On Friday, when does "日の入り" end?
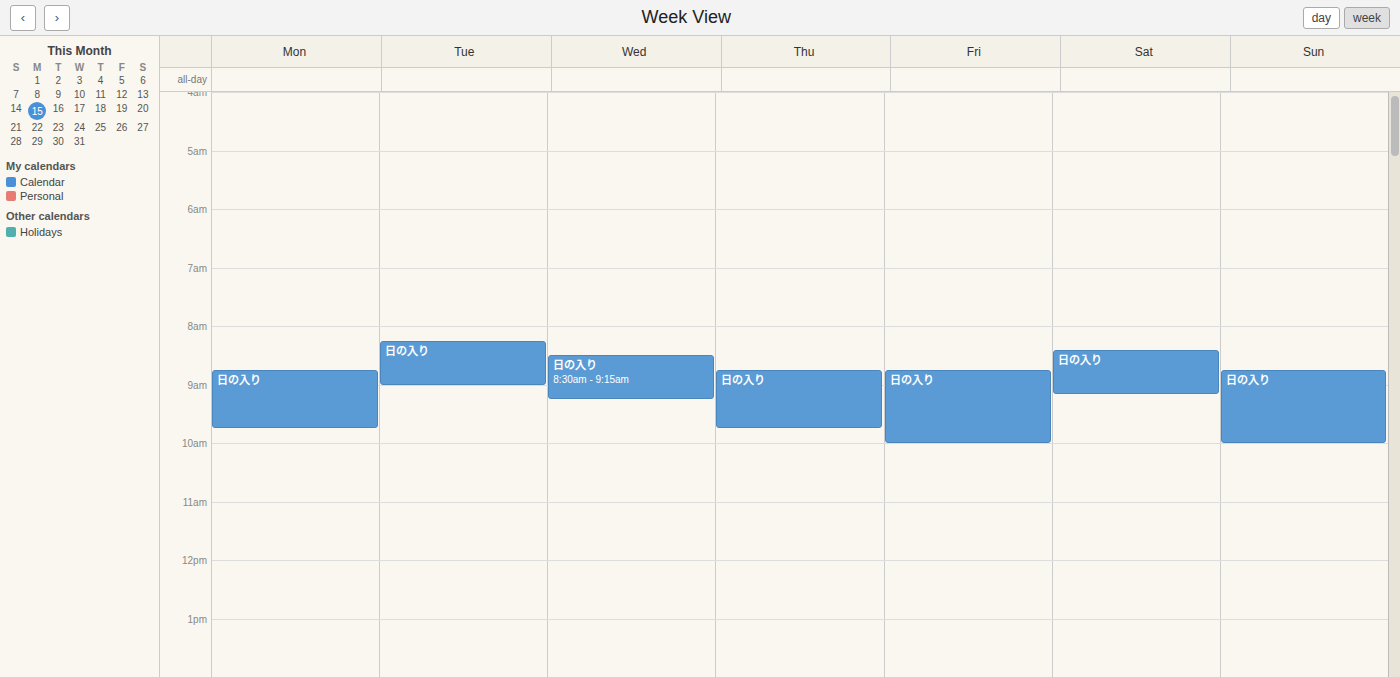
10:00 AM